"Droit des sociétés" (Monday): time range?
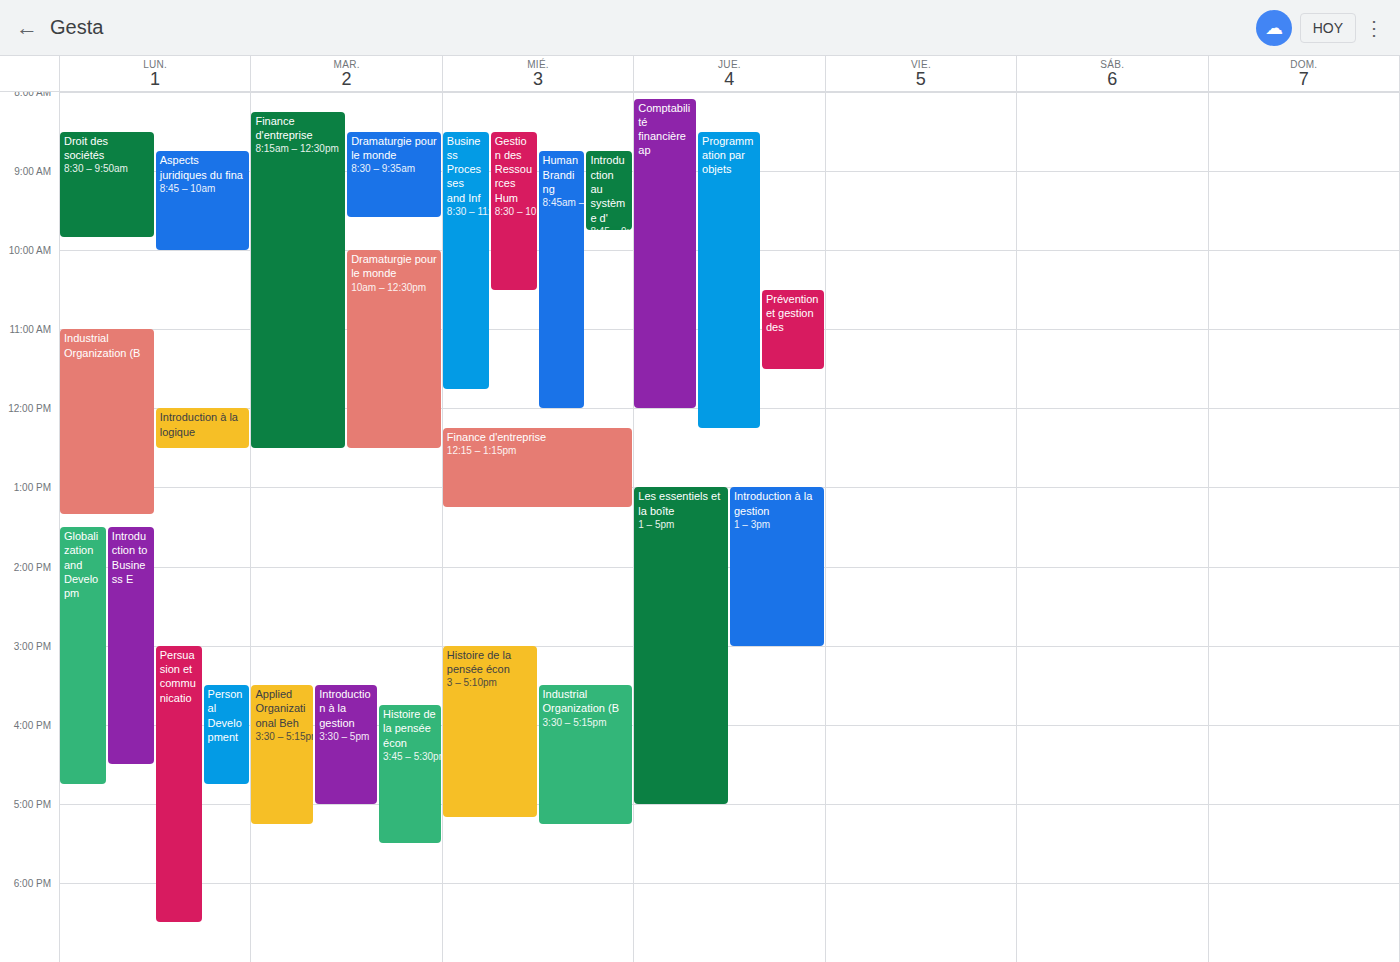
8:30 AM to 9:50 AM